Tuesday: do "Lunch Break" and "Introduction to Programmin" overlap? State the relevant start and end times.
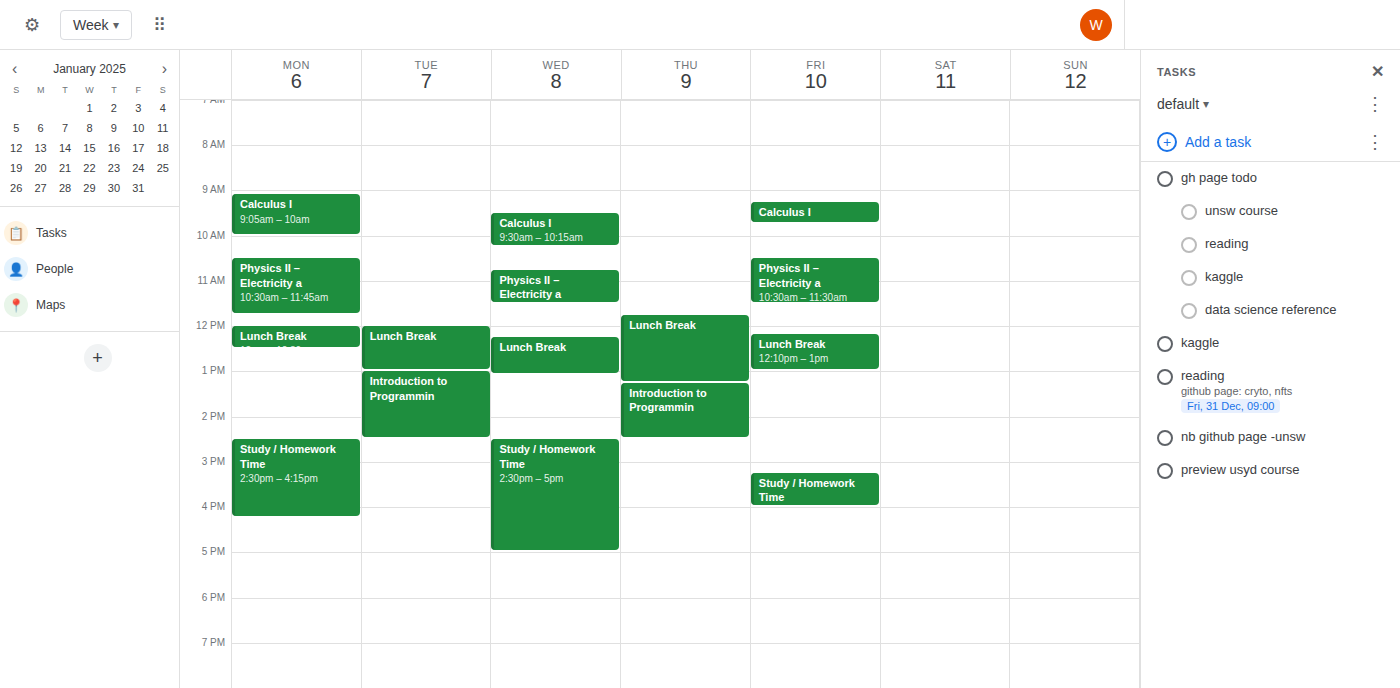
"Lunch Break" ends at 1:00 PM, exactly when "Introduction to Programmin" starts -- they touch but do not overlap.